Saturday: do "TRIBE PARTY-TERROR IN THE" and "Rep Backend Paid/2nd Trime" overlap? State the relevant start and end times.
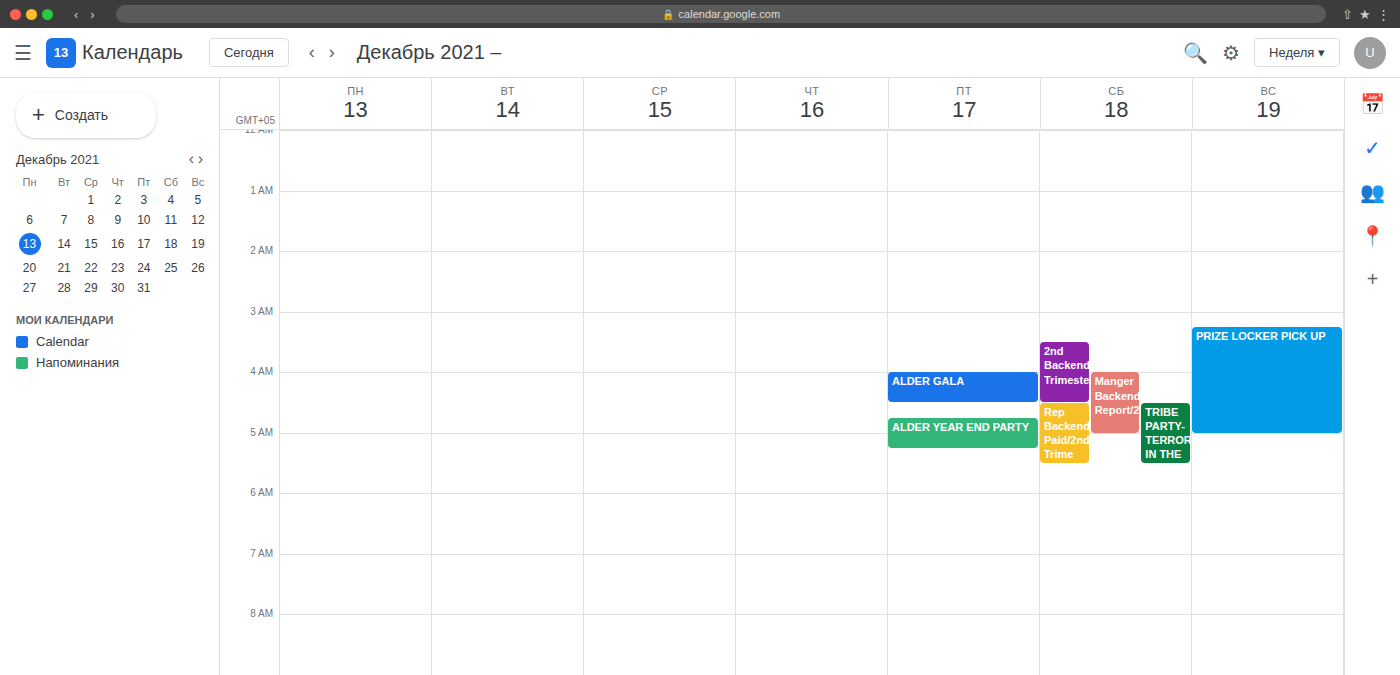
"Rep Backend Paid/2nd Trime" runs 4:30 AM to 5:30 AM, inside "TRIBE PARTY-TERROR IN THE" -- they overlap.